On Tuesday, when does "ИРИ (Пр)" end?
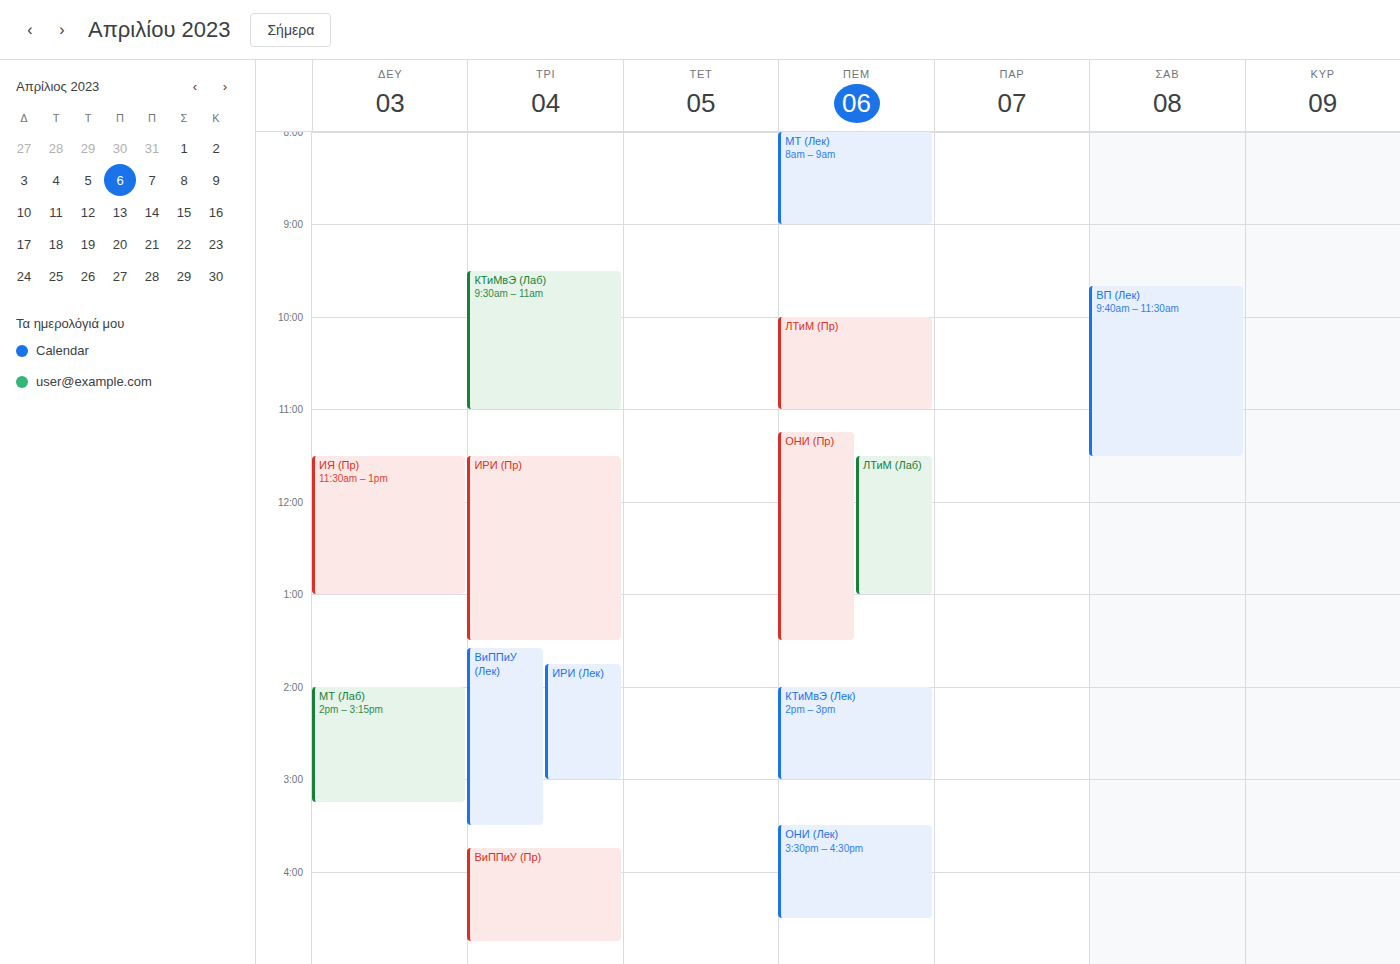
1:30 PM